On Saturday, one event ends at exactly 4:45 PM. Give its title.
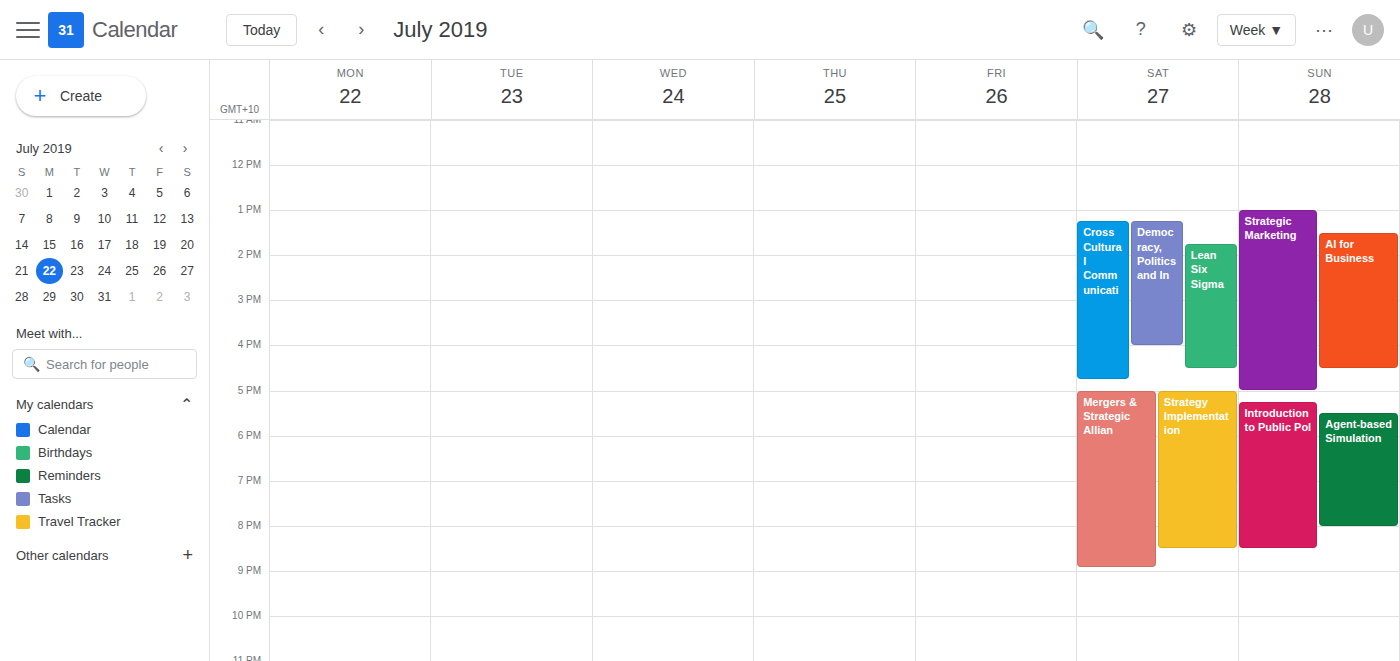
"Cross Cultural Communicati"